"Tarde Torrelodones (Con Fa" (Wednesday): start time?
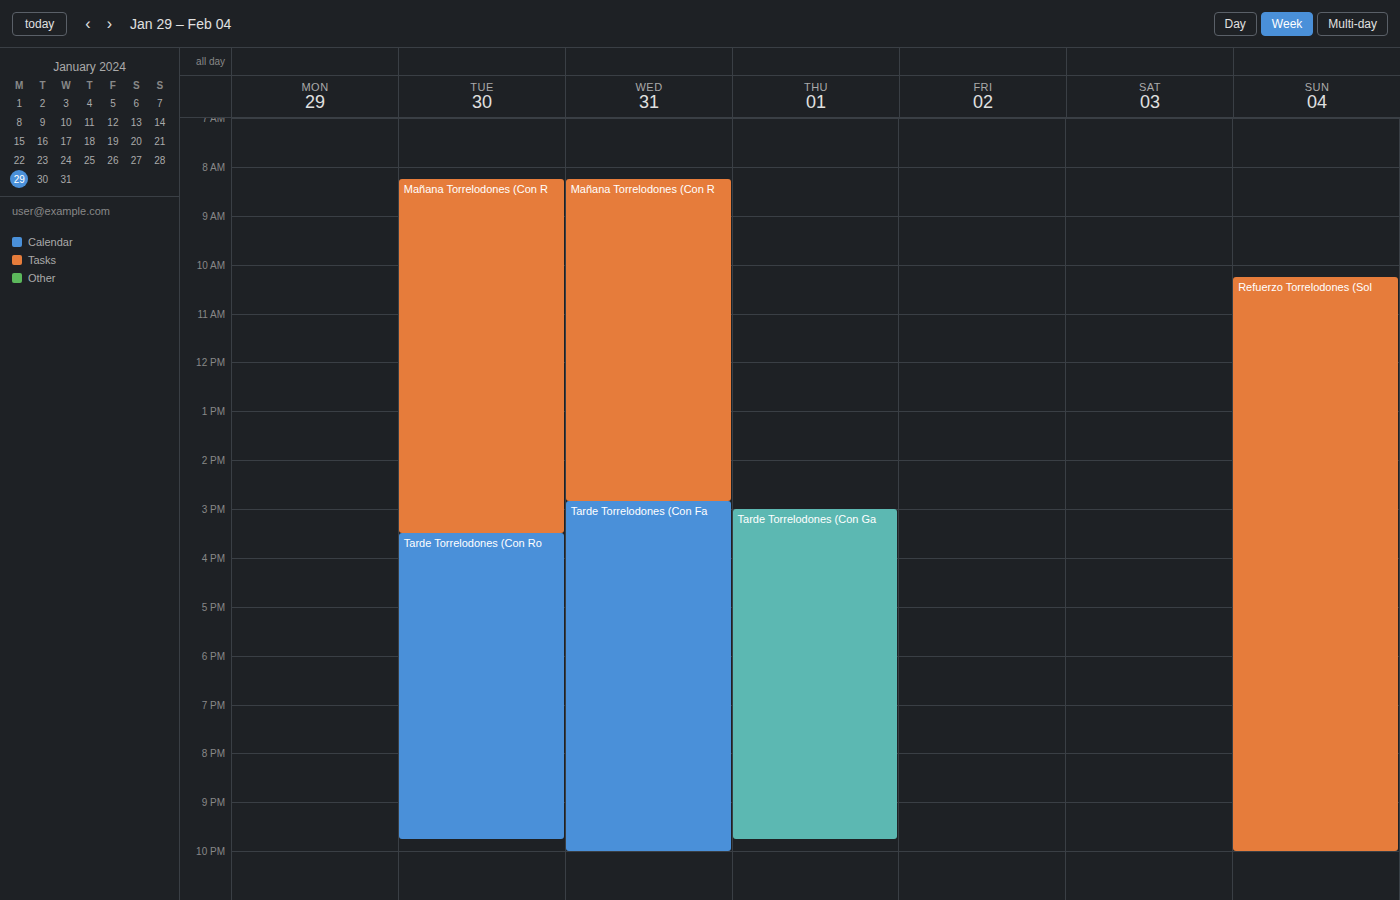
2:50 PM